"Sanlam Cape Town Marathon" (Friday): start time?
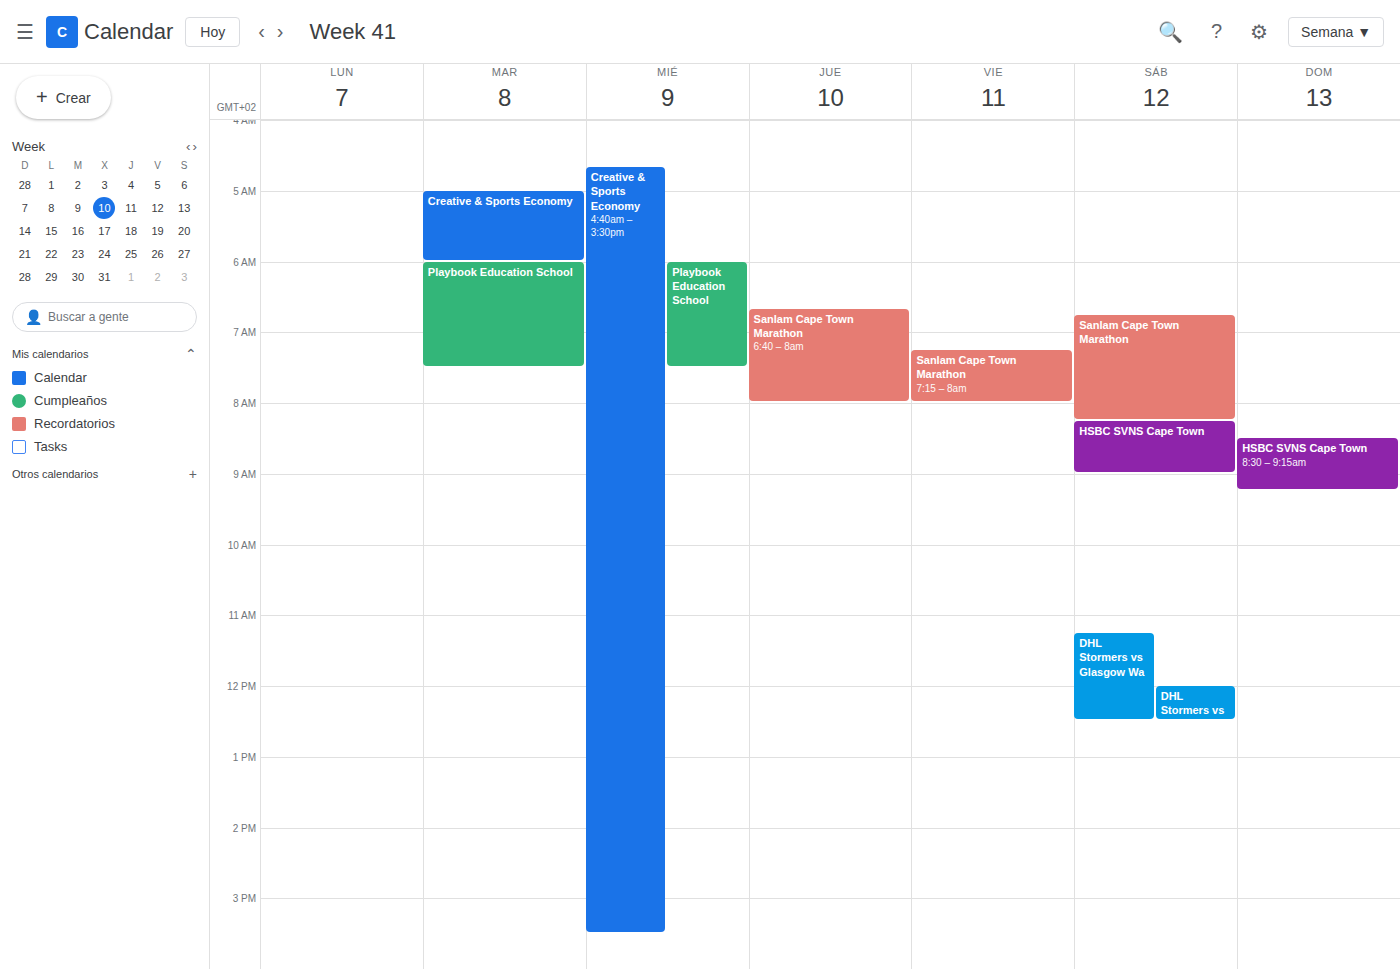
7:15 AM